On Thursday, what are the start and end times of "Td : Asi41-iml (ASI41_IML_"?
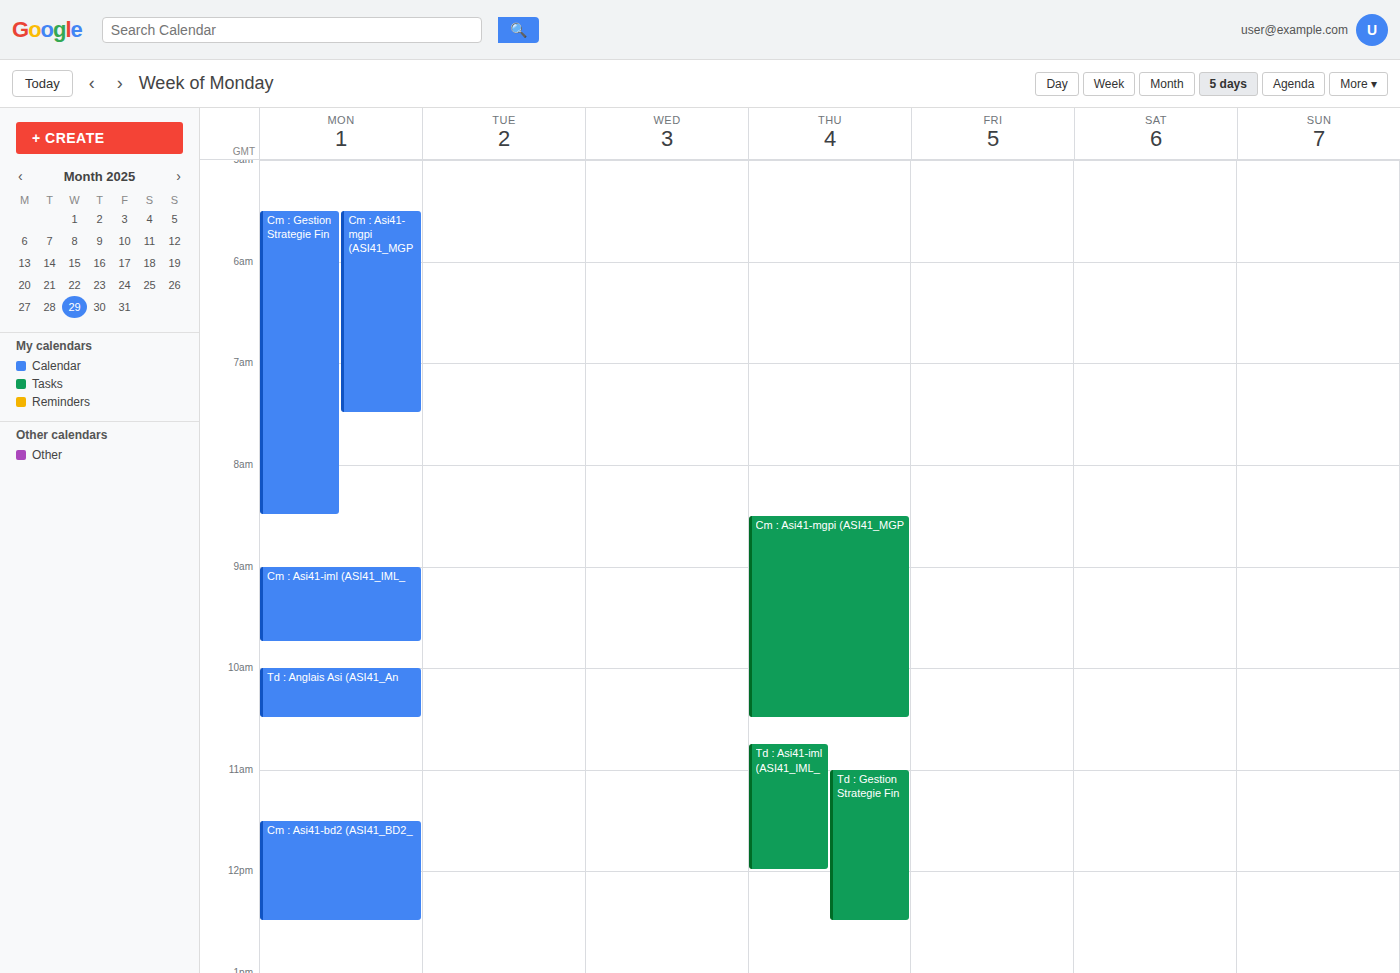
10:45 AM to 12:00 PM